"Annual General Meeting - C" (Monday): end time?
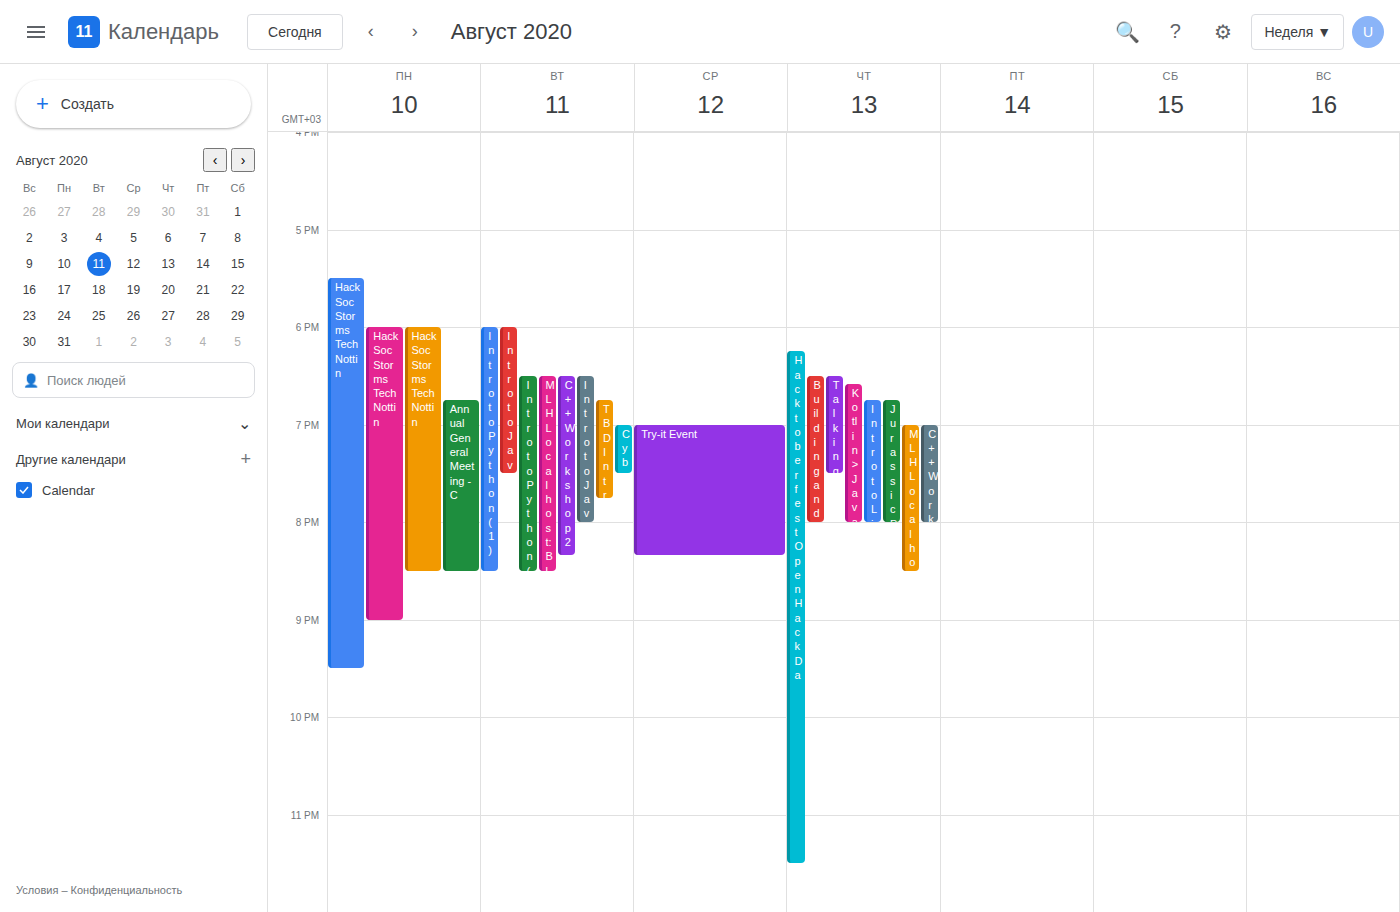
8:30 PM